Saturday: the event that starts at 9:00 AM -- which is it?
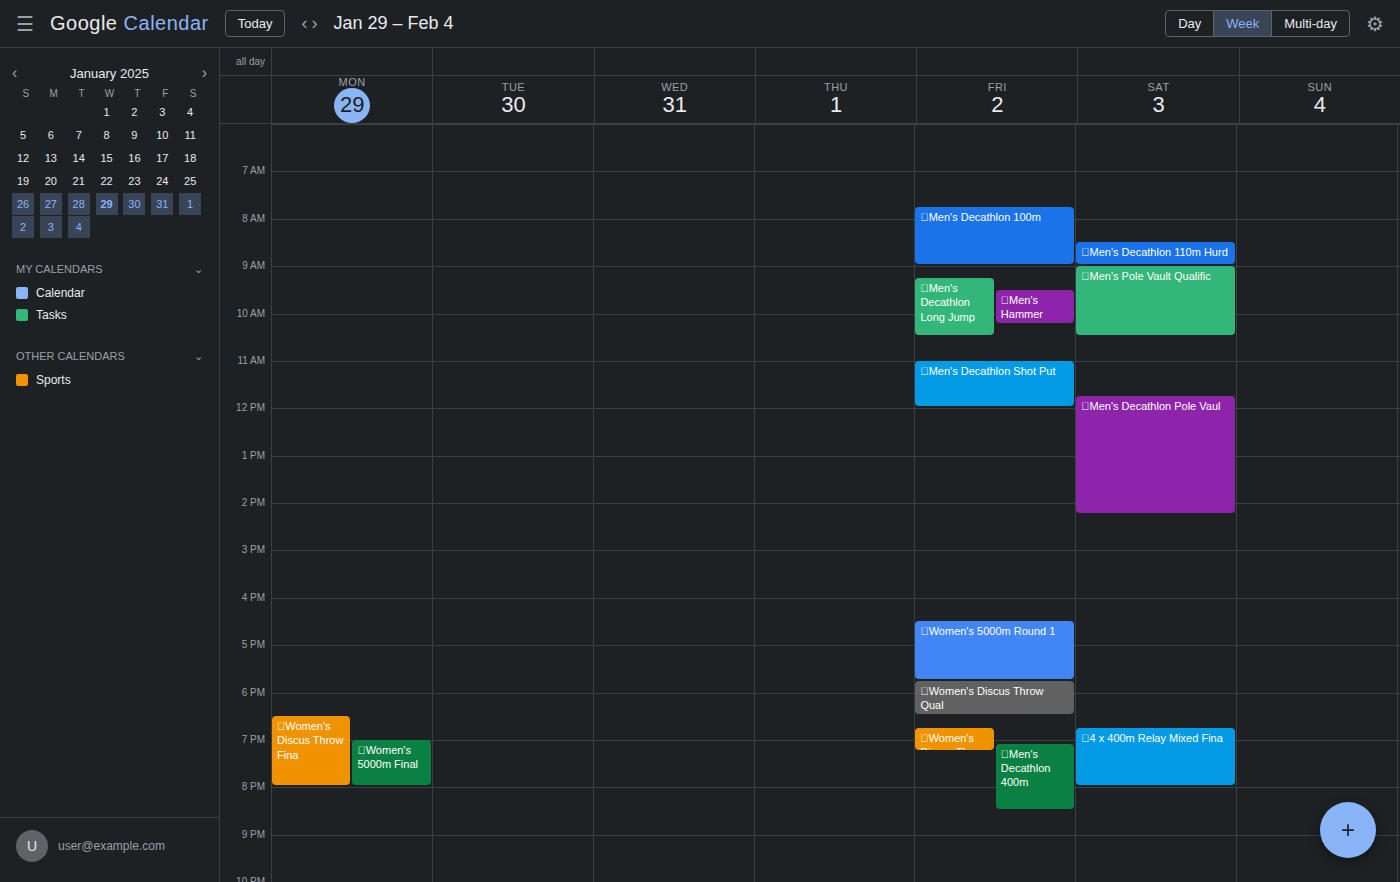
"🃠Men's Pole Vault Qualific"